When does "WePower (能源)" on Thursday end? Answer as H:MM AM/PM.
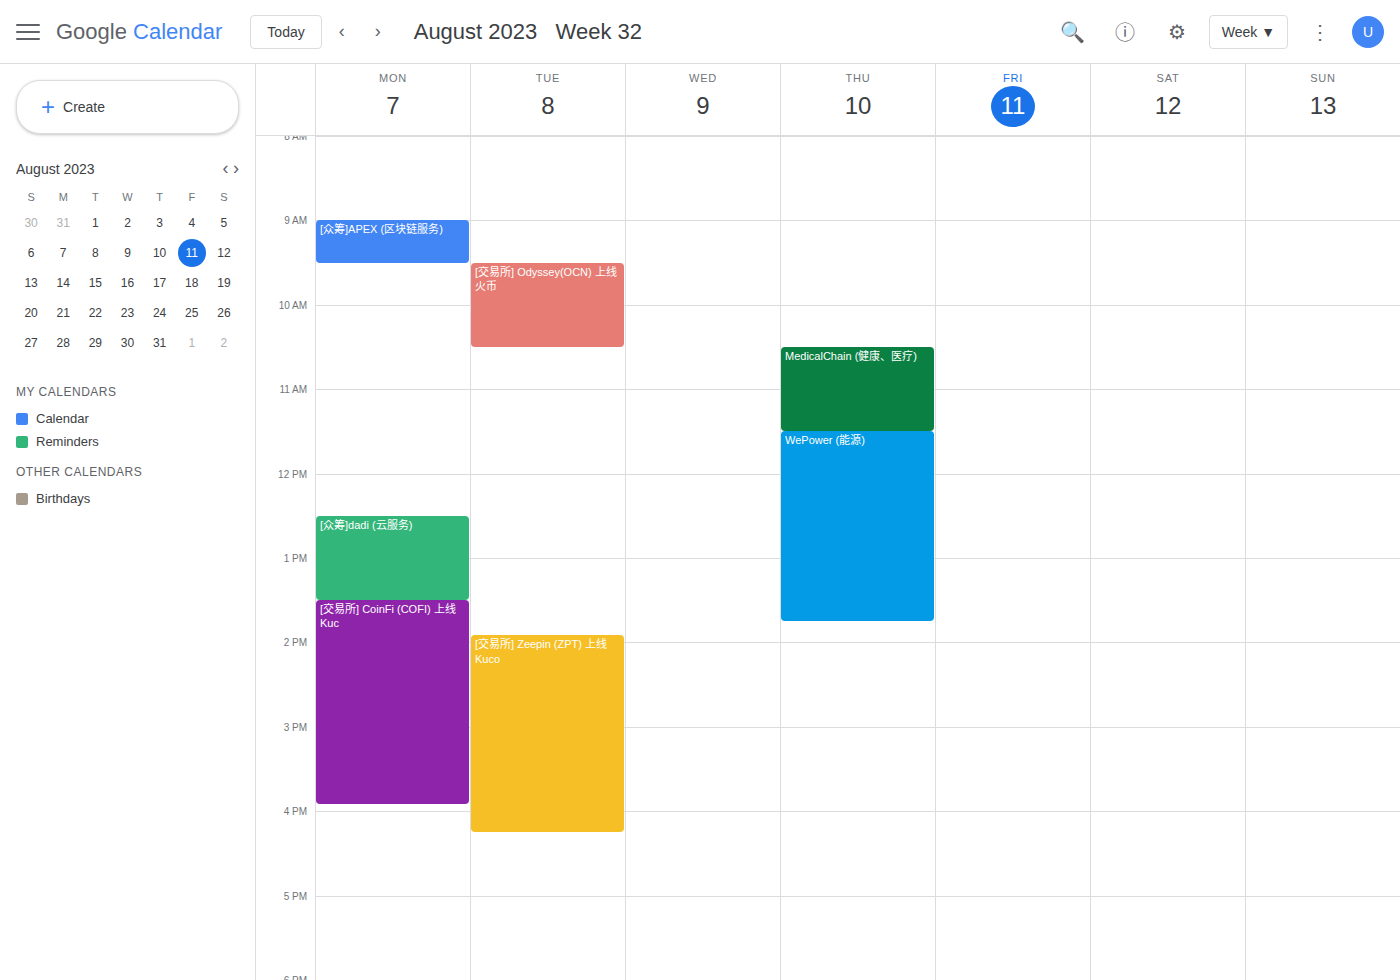
1:45 PM